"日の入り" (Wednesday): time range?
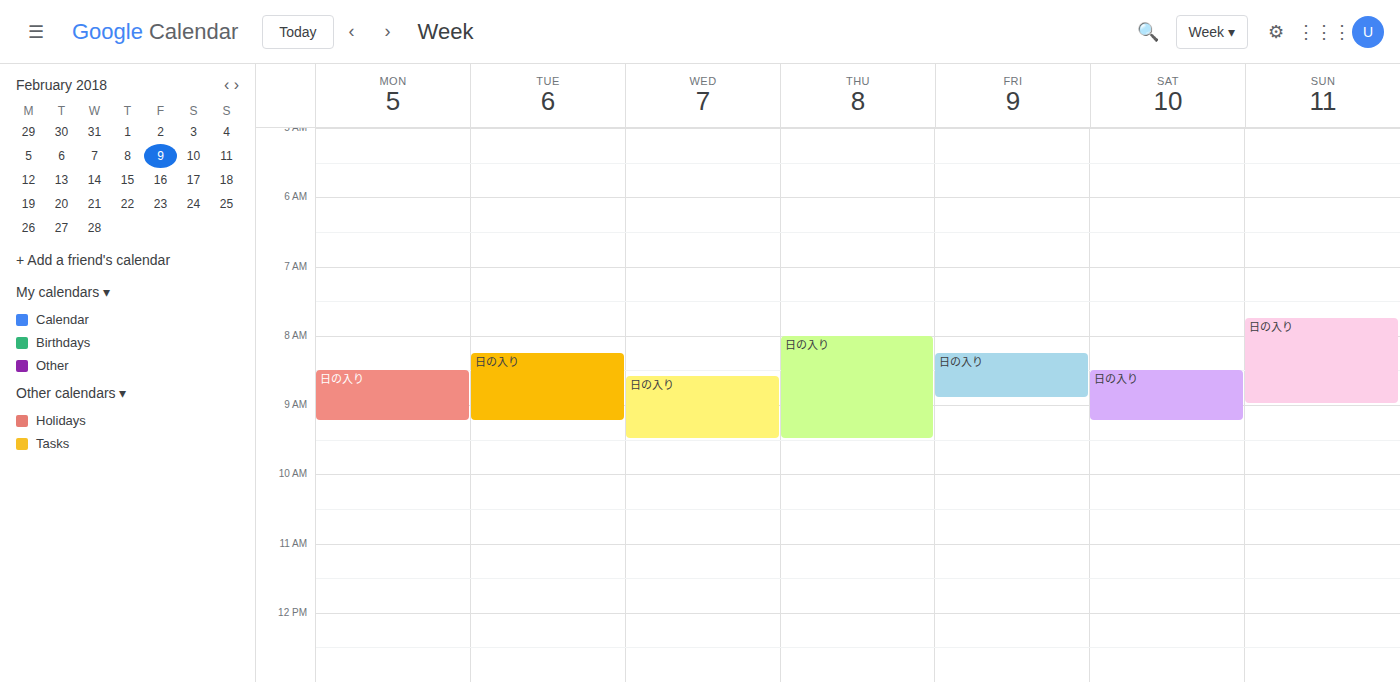
08:35 to 09:30